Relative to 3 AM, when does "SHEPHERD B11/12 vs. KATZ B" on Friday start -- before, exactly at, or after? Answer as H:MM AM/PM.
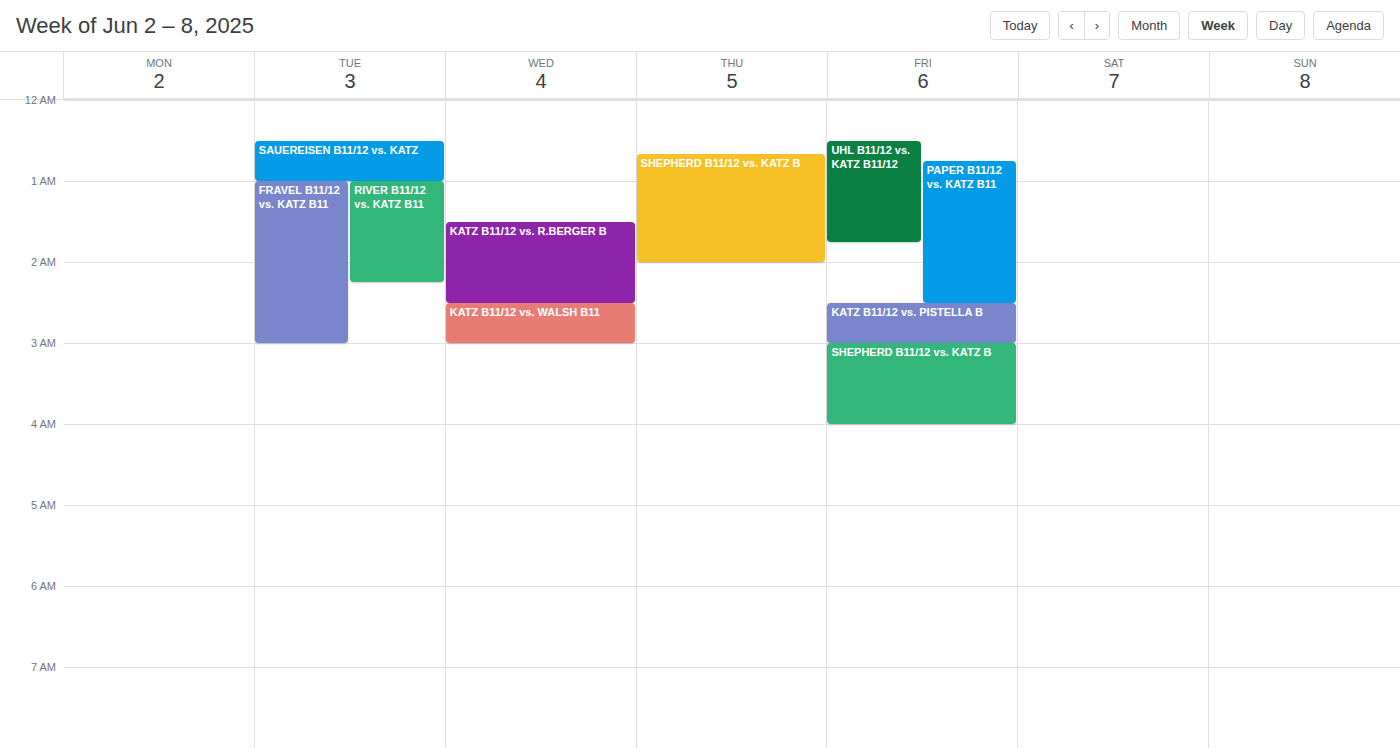
3:00 AM -- exactly at 3 AM, on the 3 AM line.